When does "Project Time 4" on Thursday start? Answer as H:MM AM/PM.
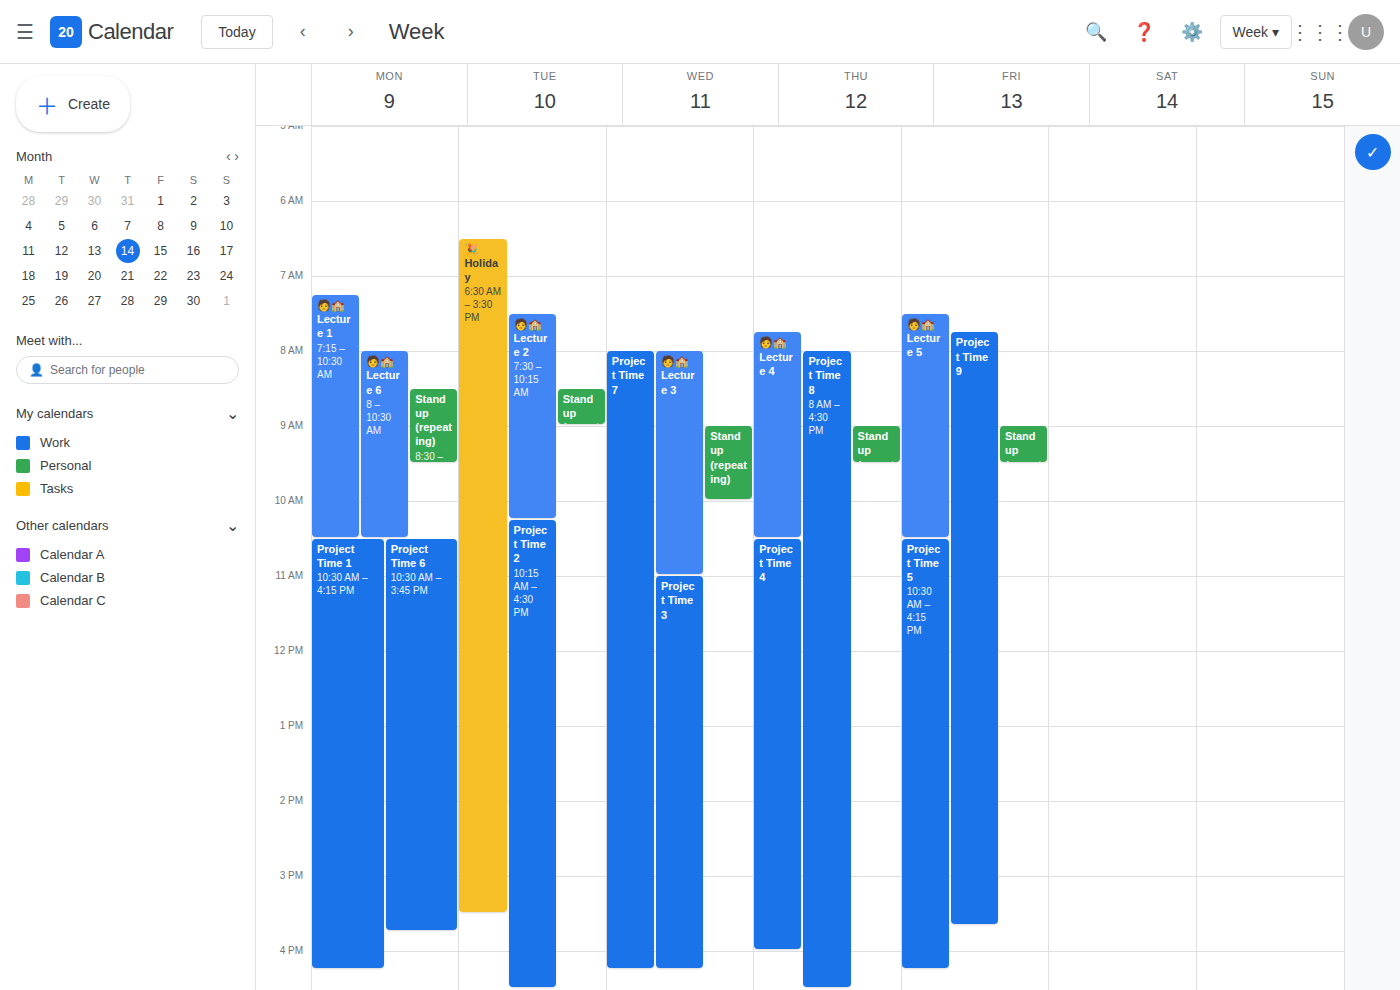
10:30 AM